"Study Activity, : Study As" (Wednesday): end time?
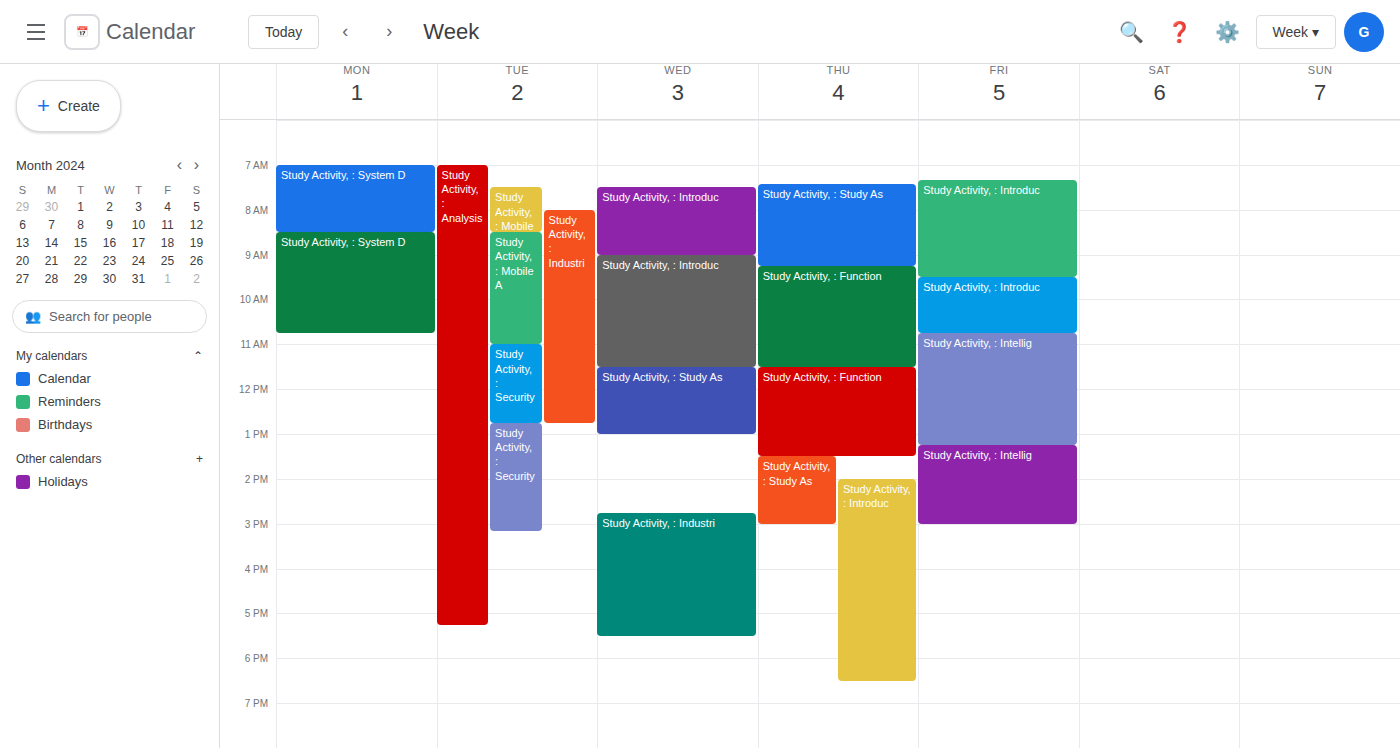
1:00 PM